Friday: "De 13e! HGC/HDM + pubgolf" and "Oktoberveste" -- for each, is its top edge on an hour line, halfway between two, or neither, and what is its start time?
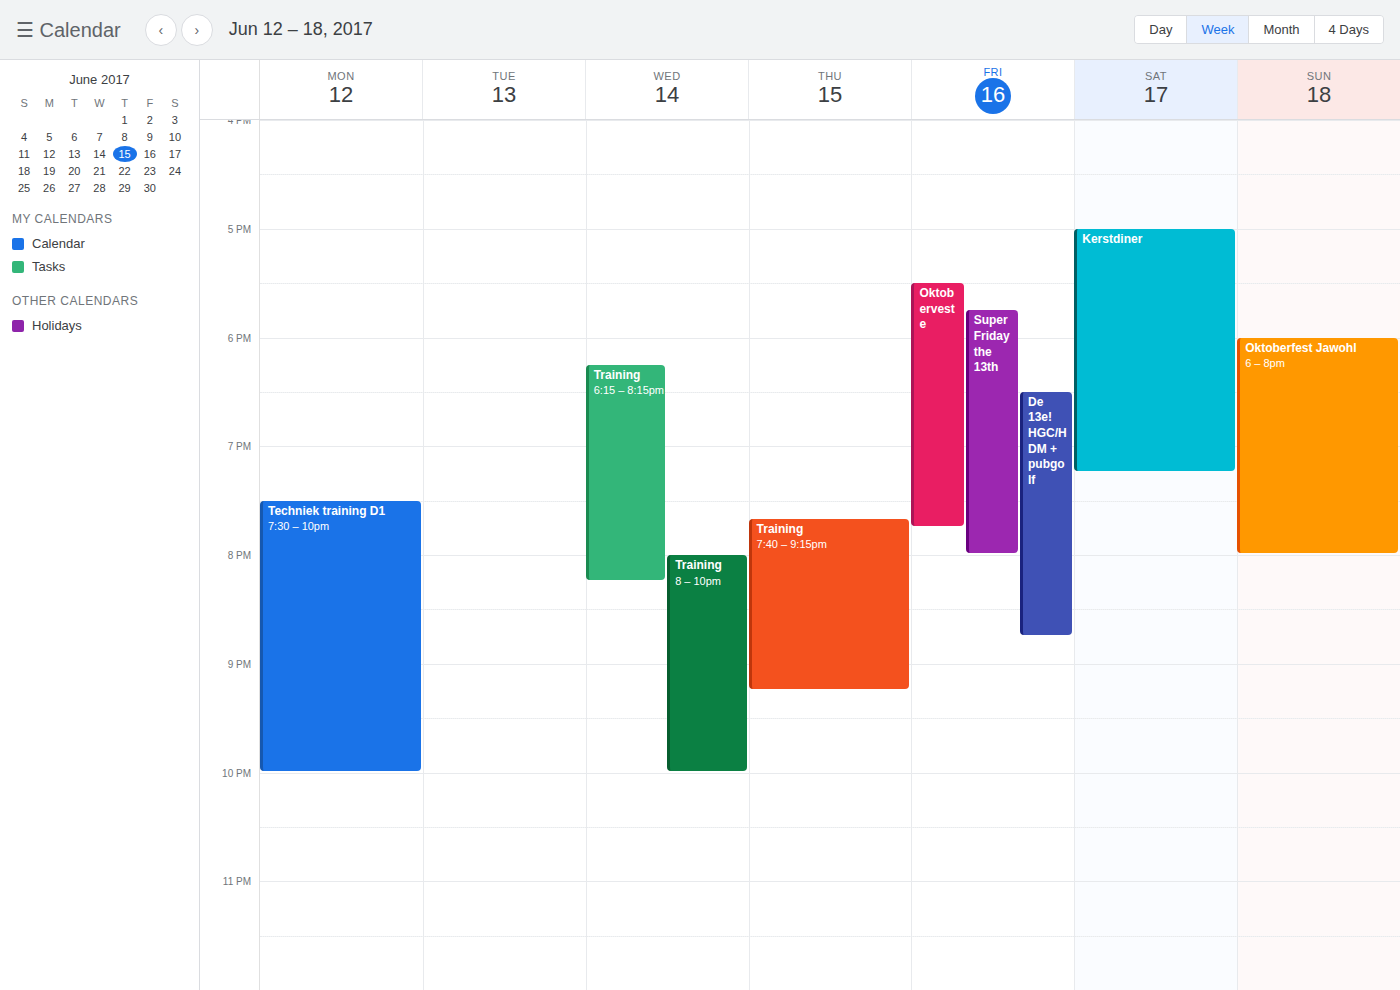
"De 13e! HGC/HDM + pubgolf": 6:30 PM, halfway between the 6 PM and 7 PM lines. "Oktoberveste": 5:30 PM, halfway between the 5 PM and 6 PM lines.